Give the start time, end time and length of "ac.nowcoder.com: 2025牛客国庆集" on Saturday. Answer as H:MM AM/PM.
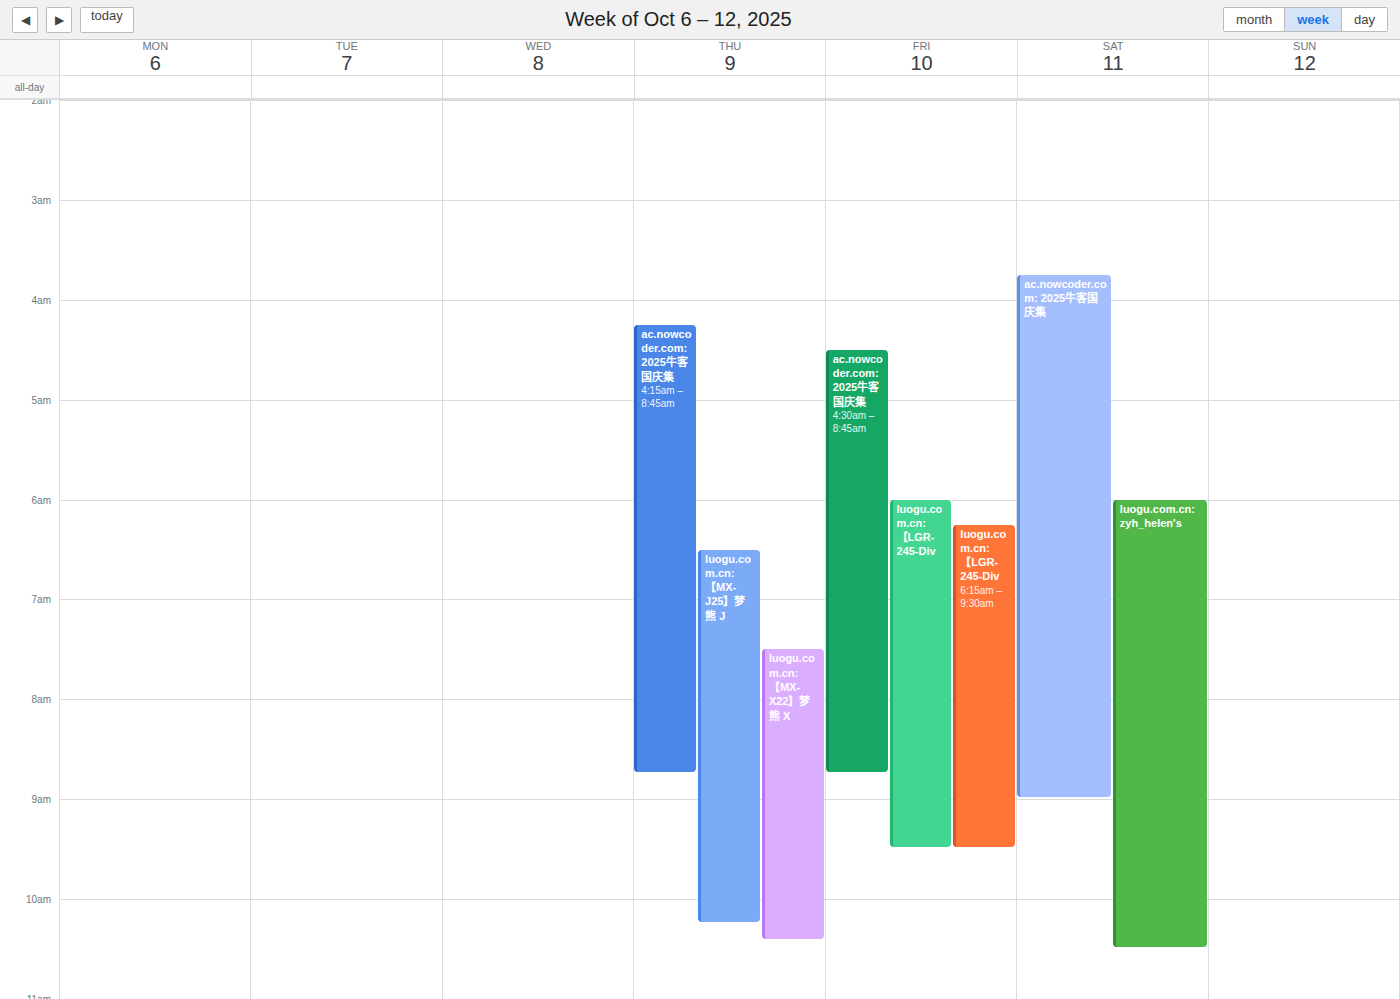
3:45 AM to 9:00 AM, 5 hours 15 minutes